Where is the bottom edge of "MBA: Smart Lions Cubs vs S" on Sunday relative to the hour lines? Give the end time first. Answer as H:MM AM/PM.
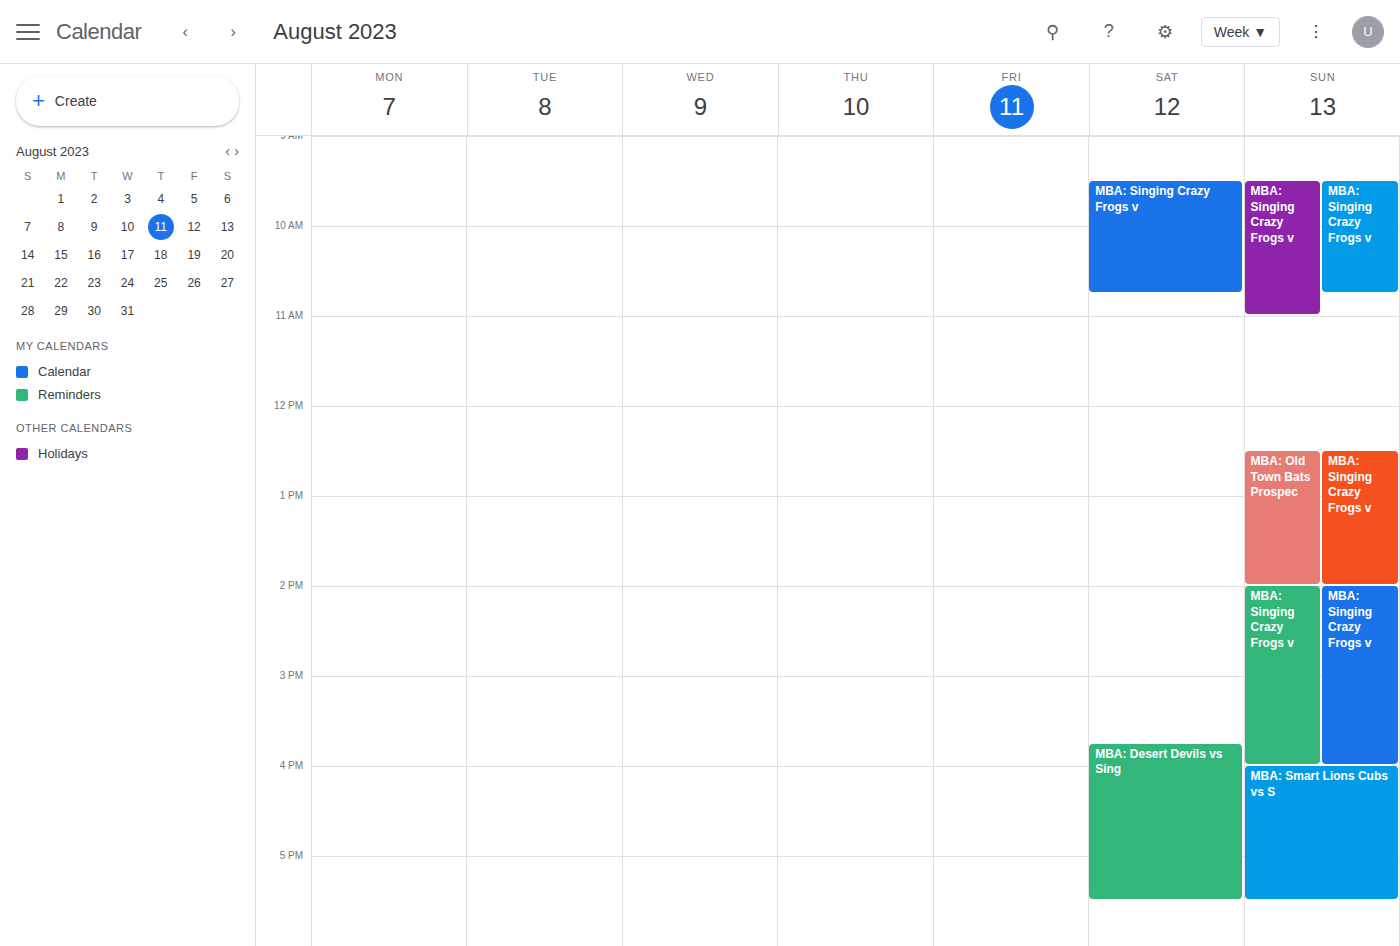
5:30 PM -- halfway between the 5 PM and 6 PM lines.